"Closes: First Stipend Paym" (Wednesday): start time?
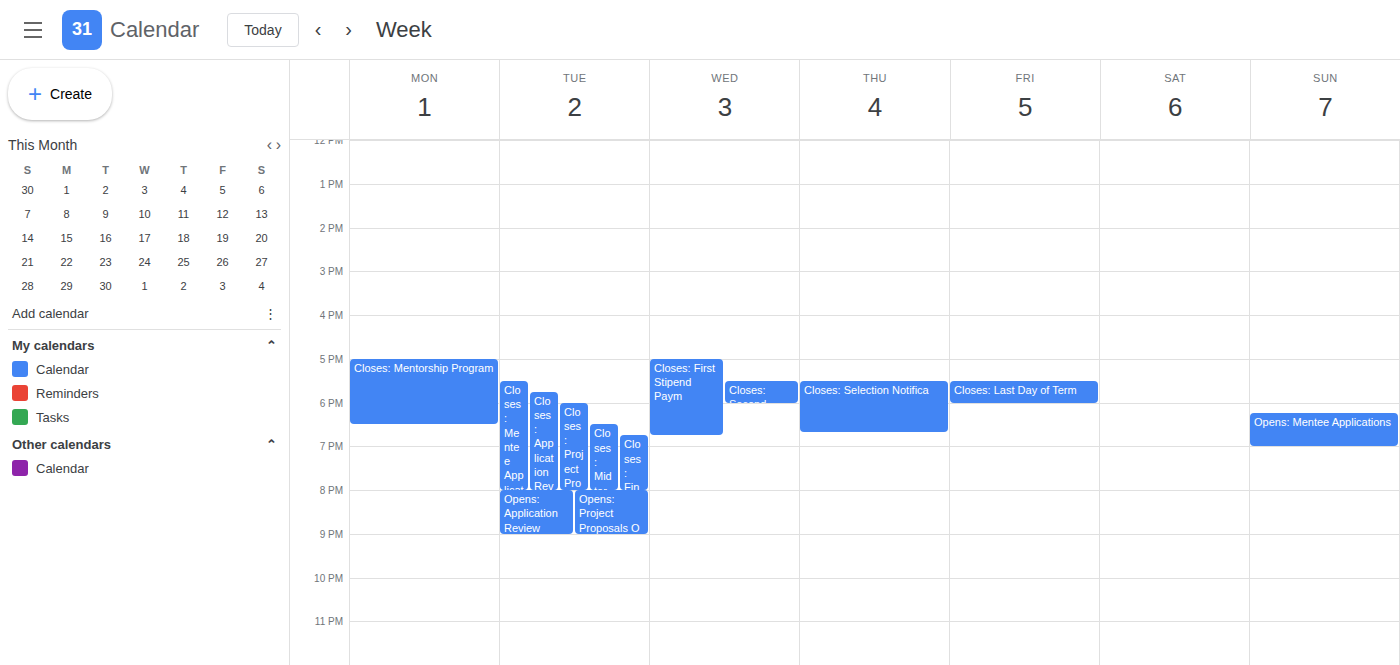
5:00 PM